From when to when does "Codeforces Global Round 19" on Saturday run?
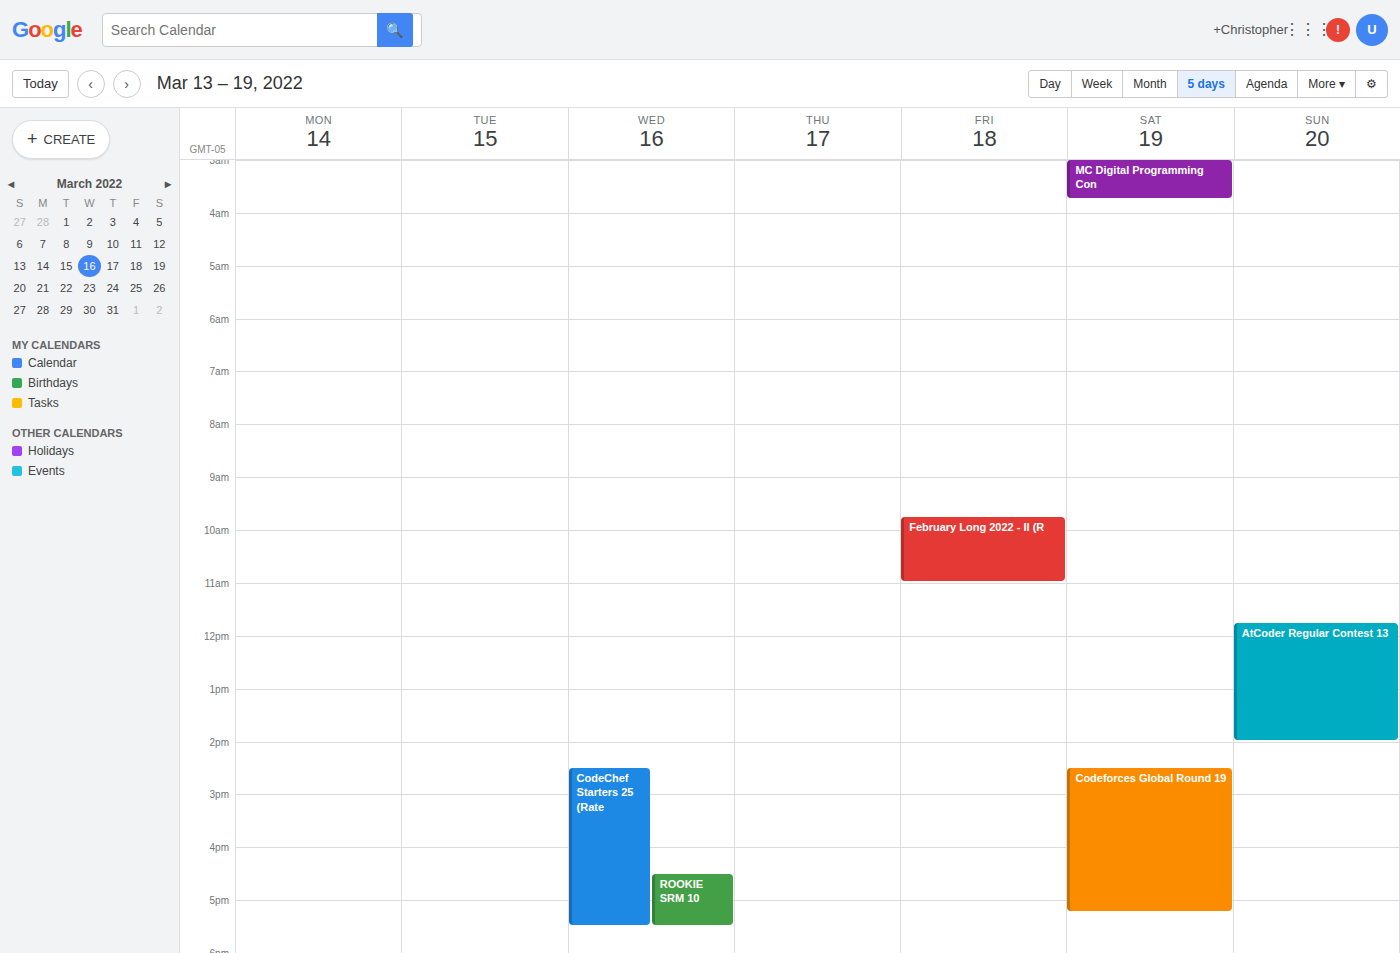
2:30 PM to 5:15 PM